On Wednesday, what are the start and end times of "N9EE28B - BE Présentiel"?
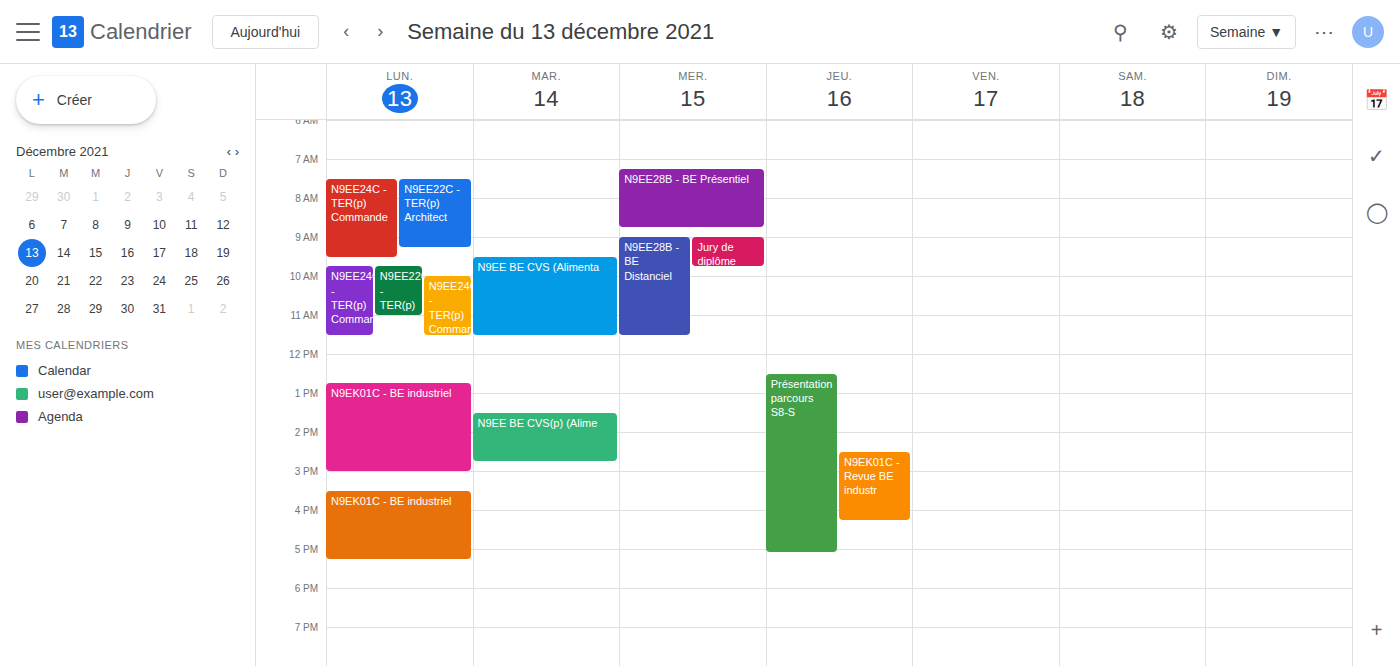
7:15 AM to 8:45 AM